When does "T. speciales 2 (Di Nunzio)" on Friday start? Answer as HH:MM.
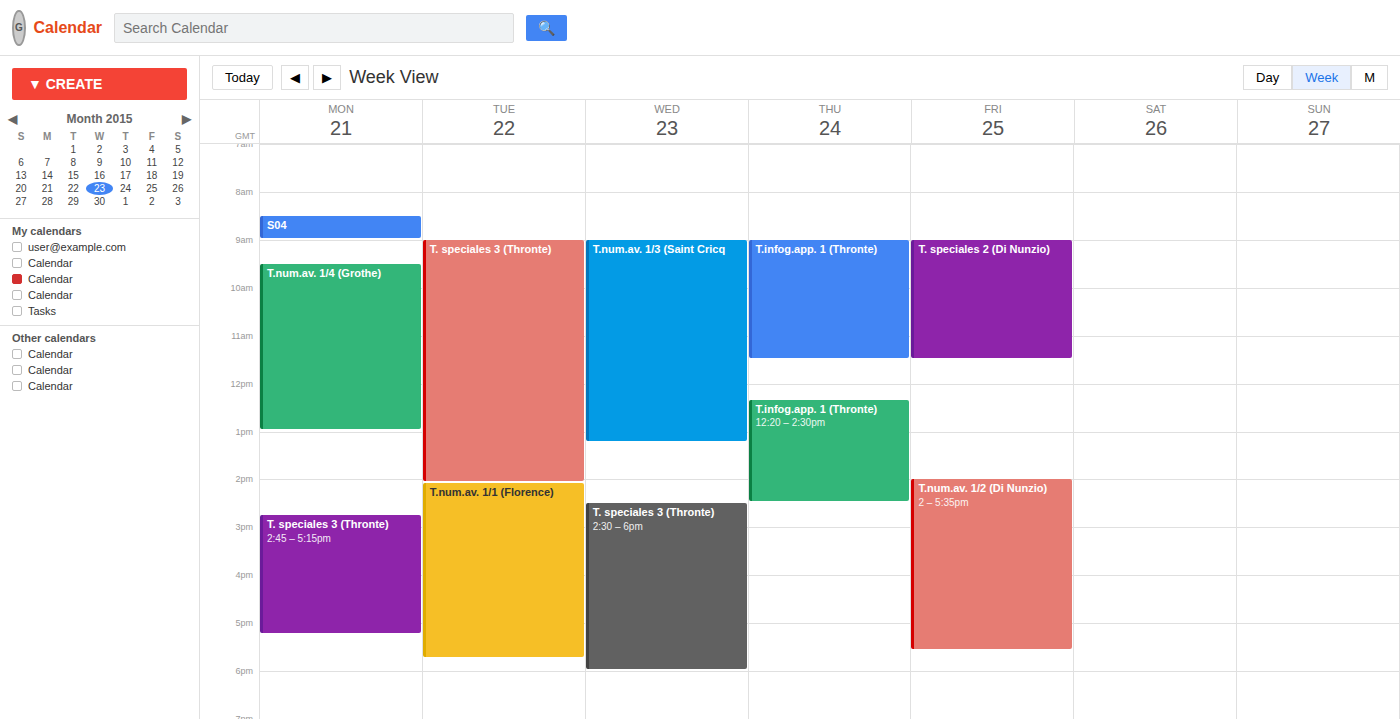
09:00